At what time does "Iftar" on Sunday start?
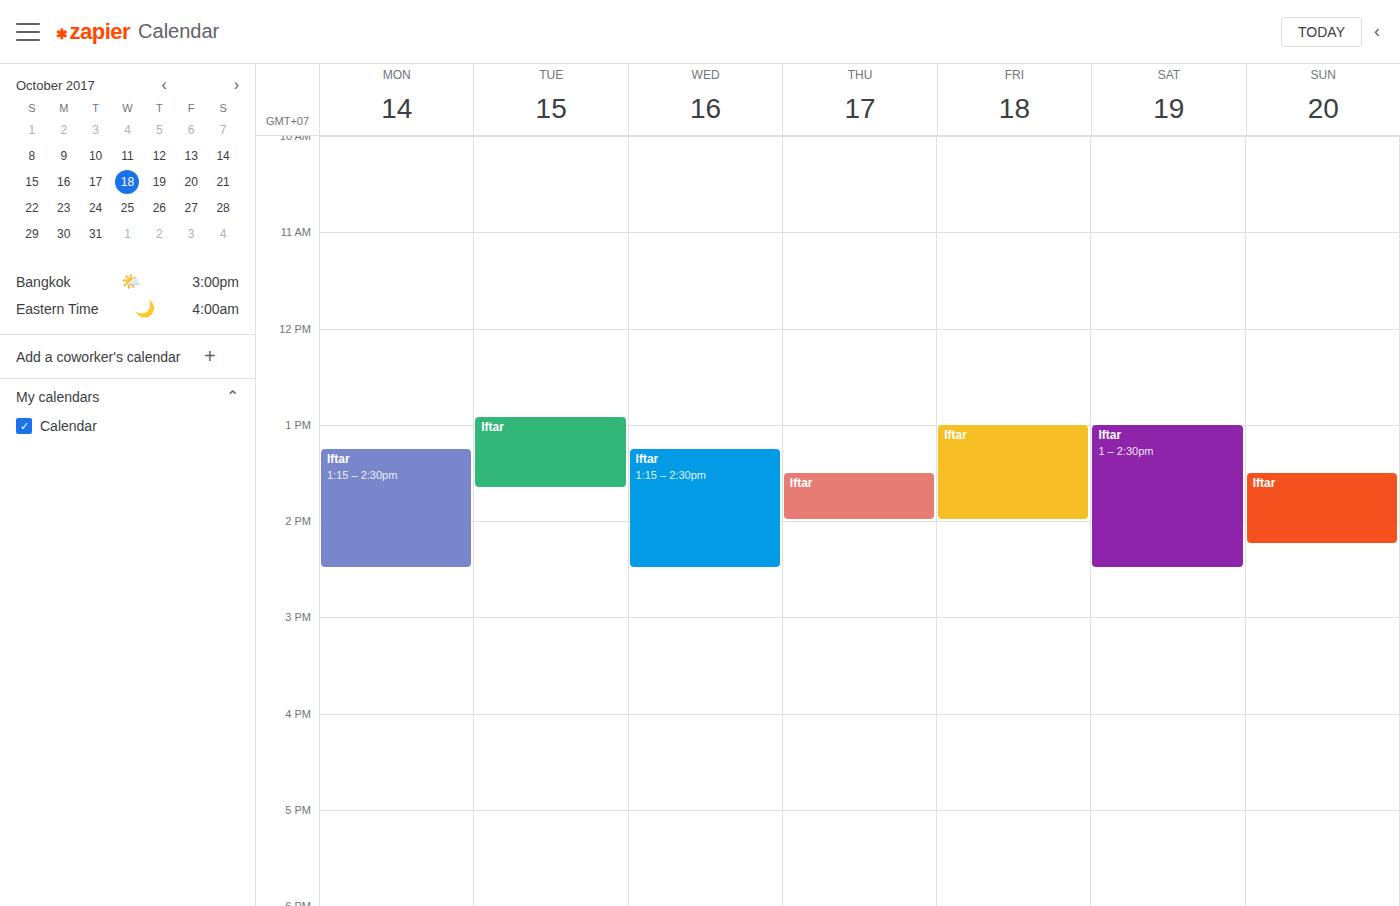
13:30